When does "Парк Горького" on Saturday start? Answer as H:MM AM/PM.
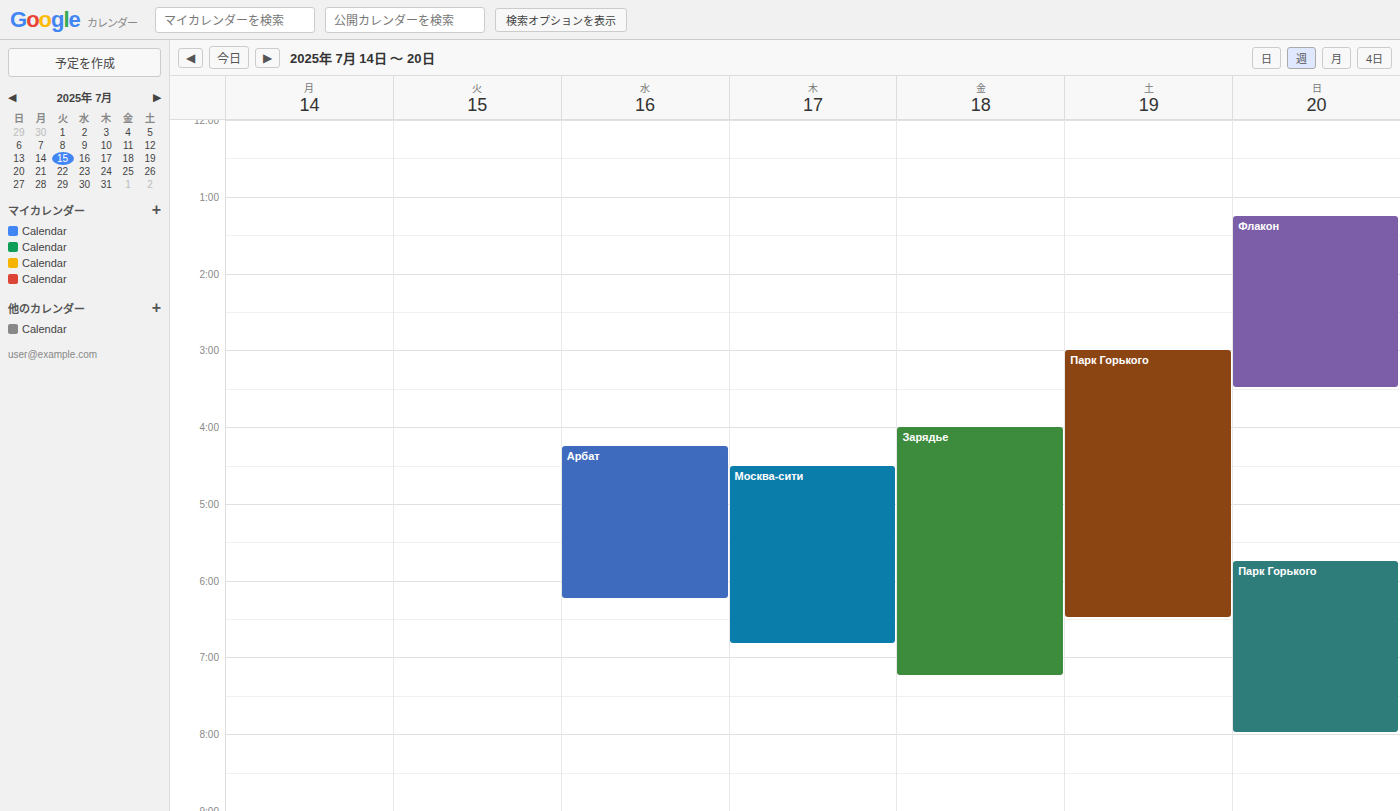
3:00 PM